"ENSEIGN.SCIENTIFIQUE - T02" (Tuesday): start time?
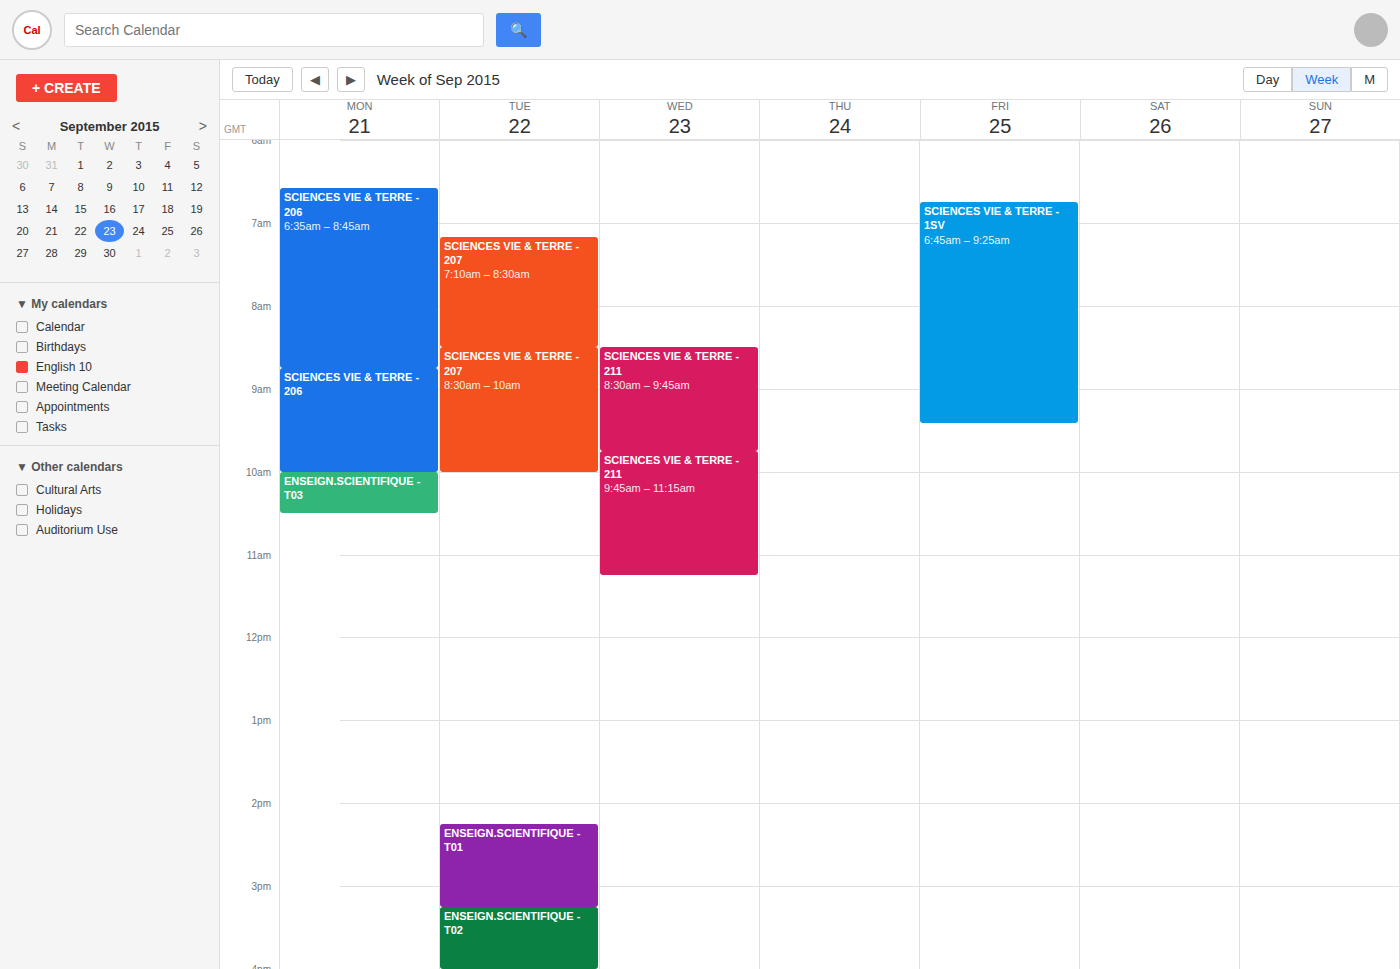
3:15 PM